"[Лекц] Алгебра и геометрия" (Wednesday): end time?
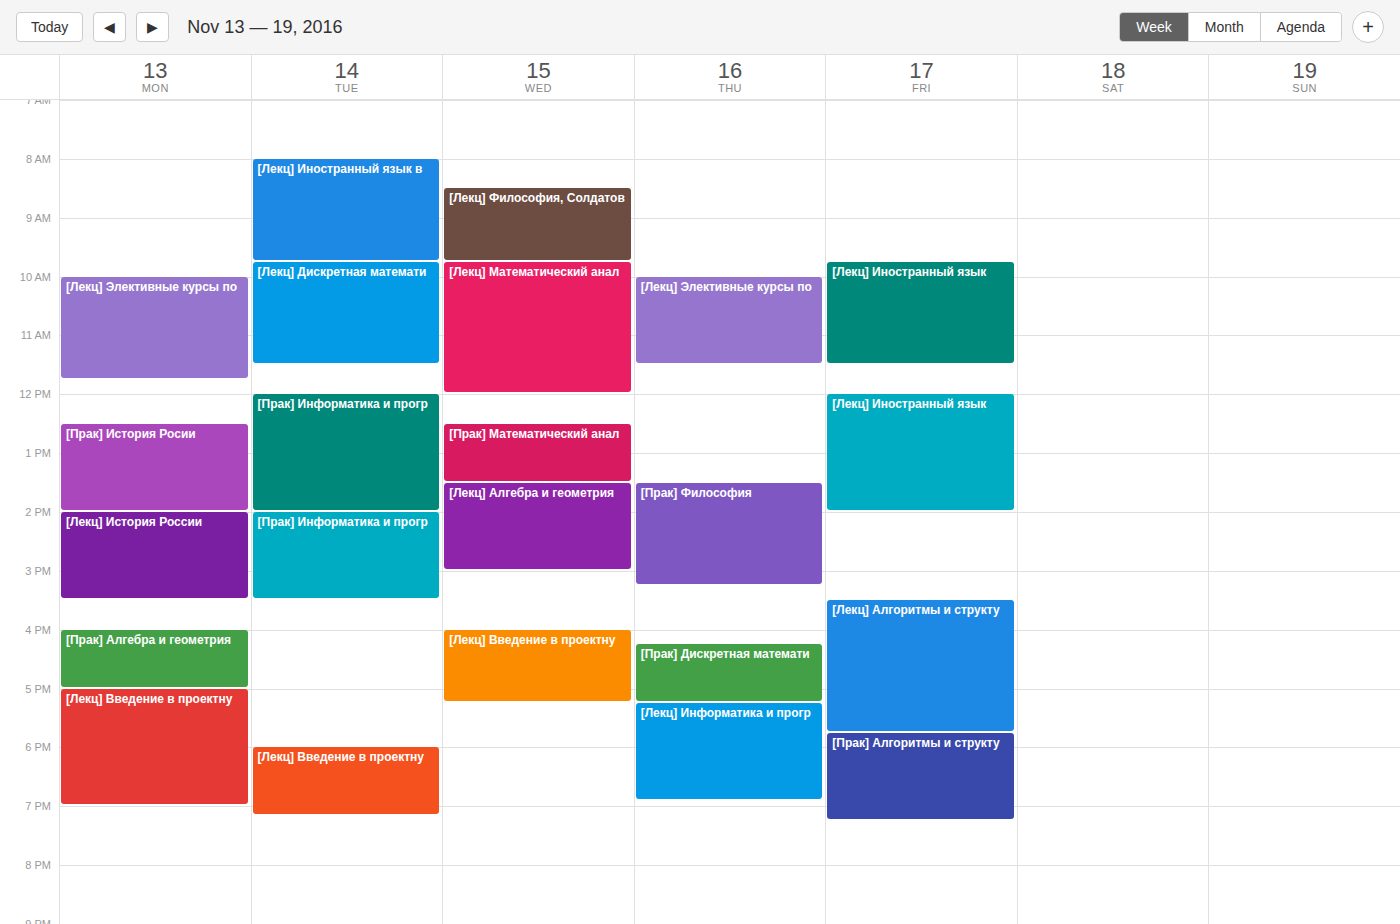
3:00 PM